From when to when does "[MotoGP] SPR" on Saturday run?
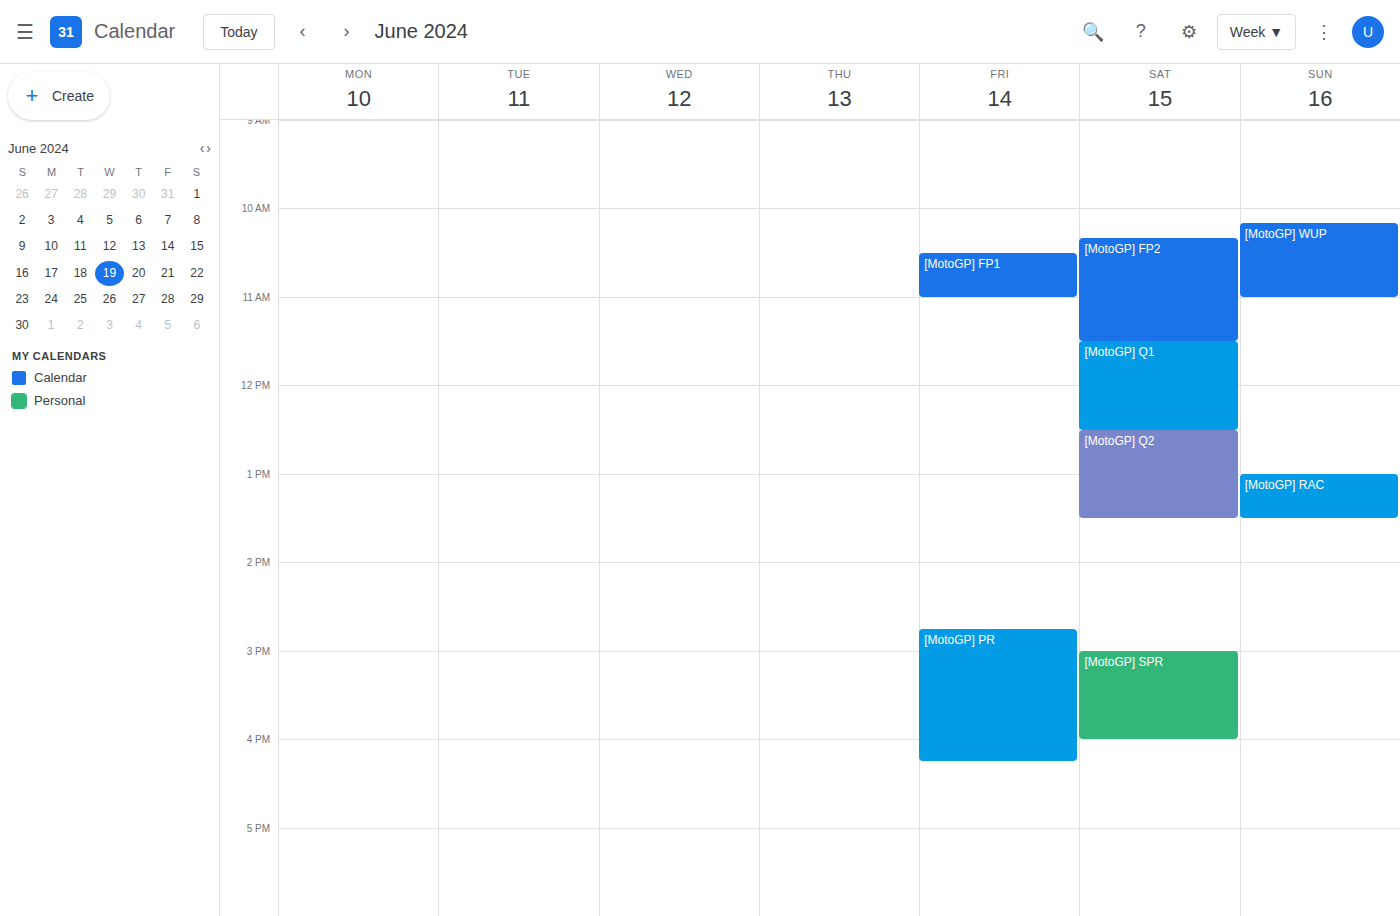
3:00 PM to 4:00 PM